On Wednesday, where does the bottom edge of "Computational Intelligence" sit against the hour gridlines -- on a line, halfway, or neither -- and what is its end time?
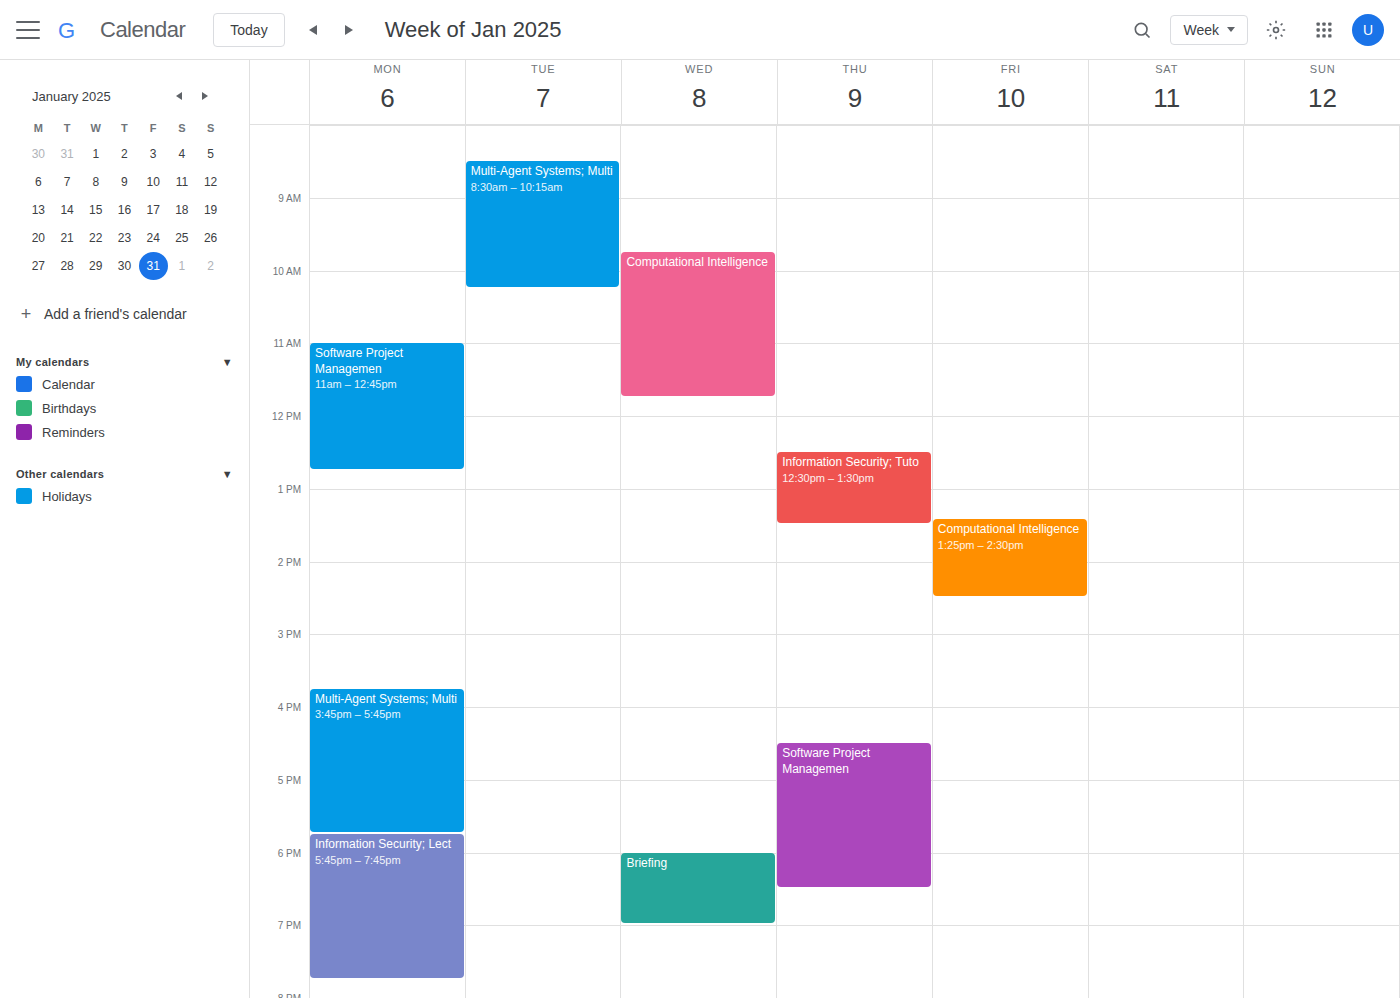
11:45 AM -- neither: three quarters of the way from the 11 AM line to the 12 PM line.